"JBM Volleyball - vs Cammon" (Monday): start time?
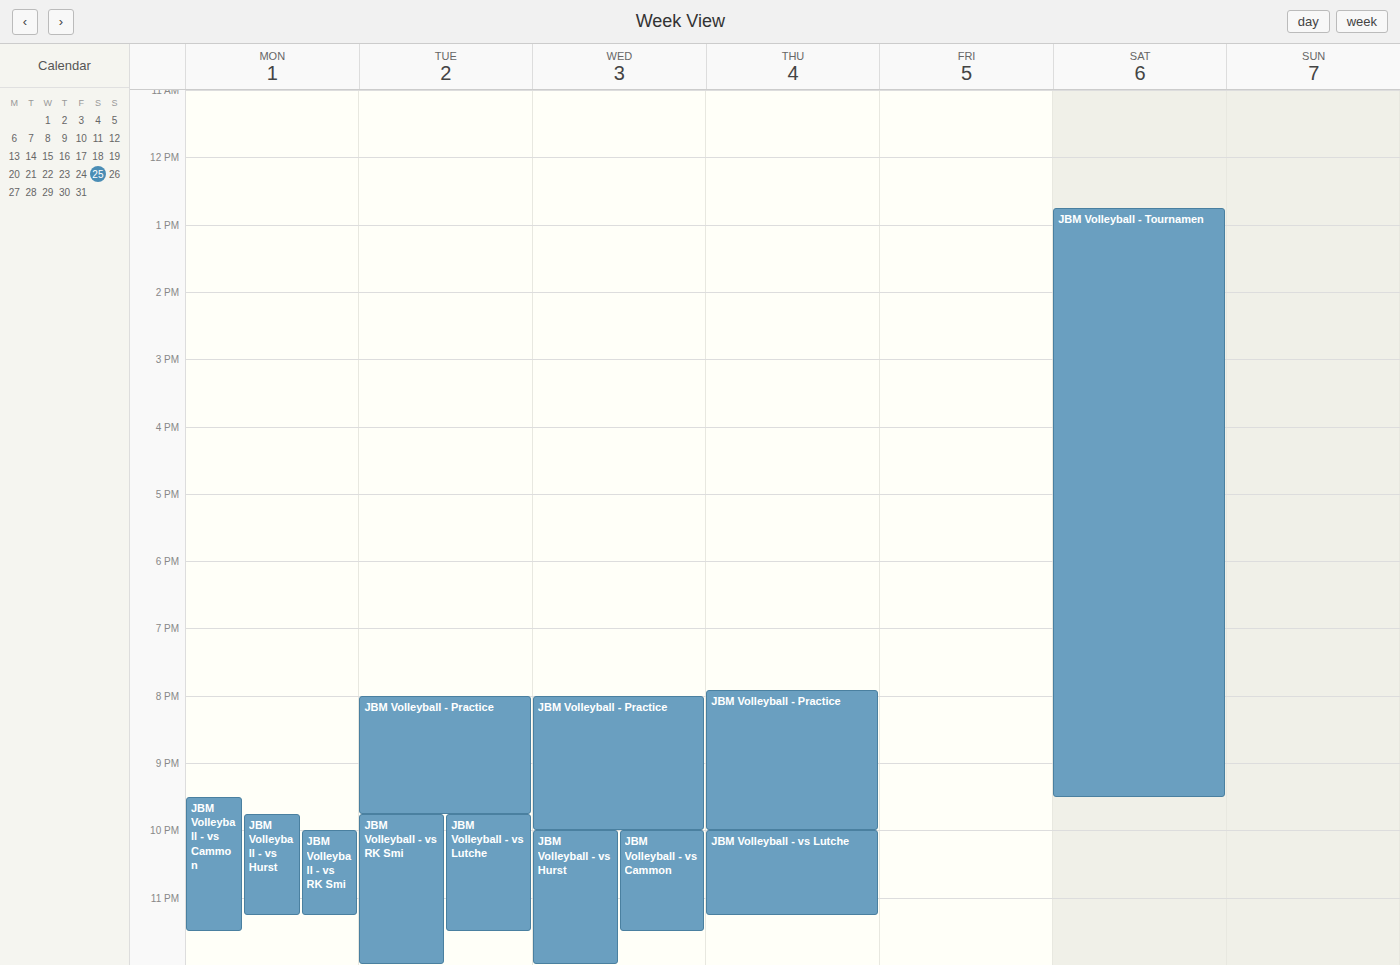
9:30 PM